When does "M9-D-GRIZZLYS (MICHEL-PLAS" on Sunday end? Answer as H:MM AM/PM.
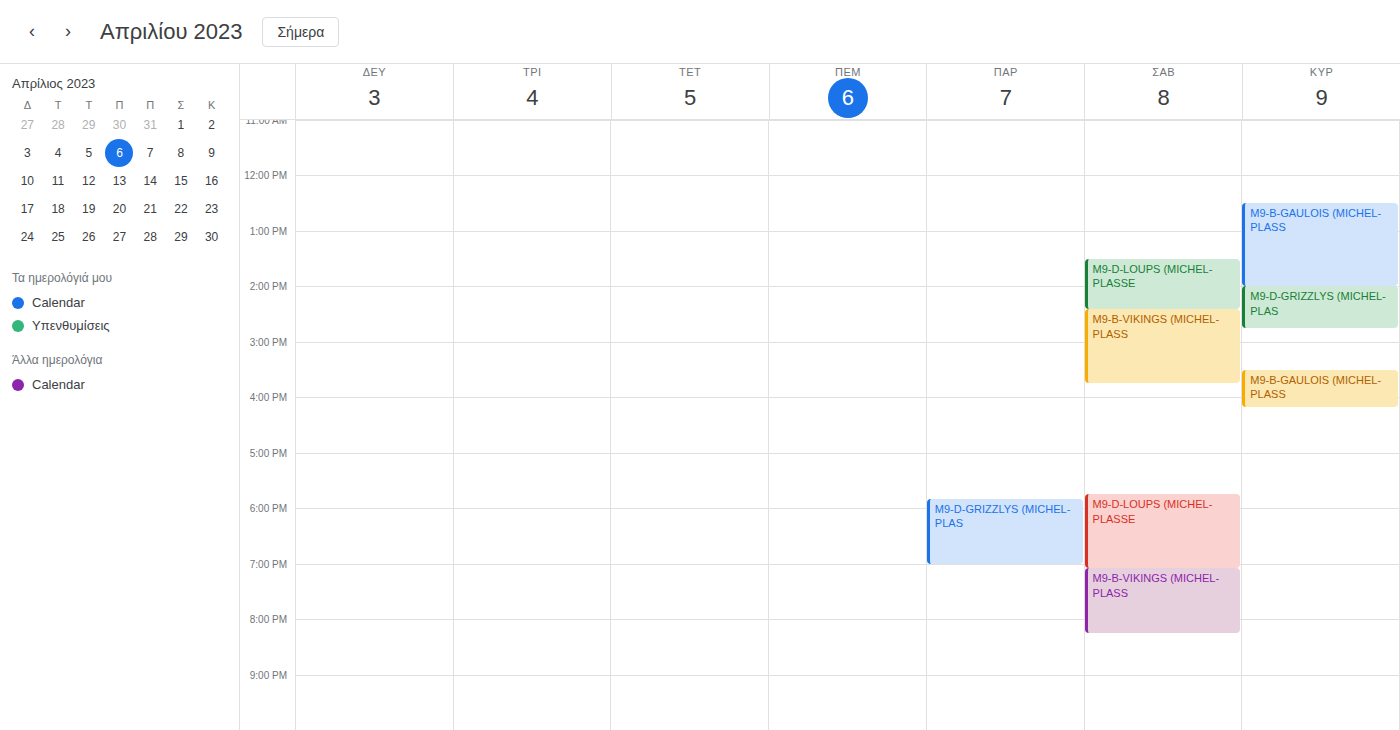
2:45 PM